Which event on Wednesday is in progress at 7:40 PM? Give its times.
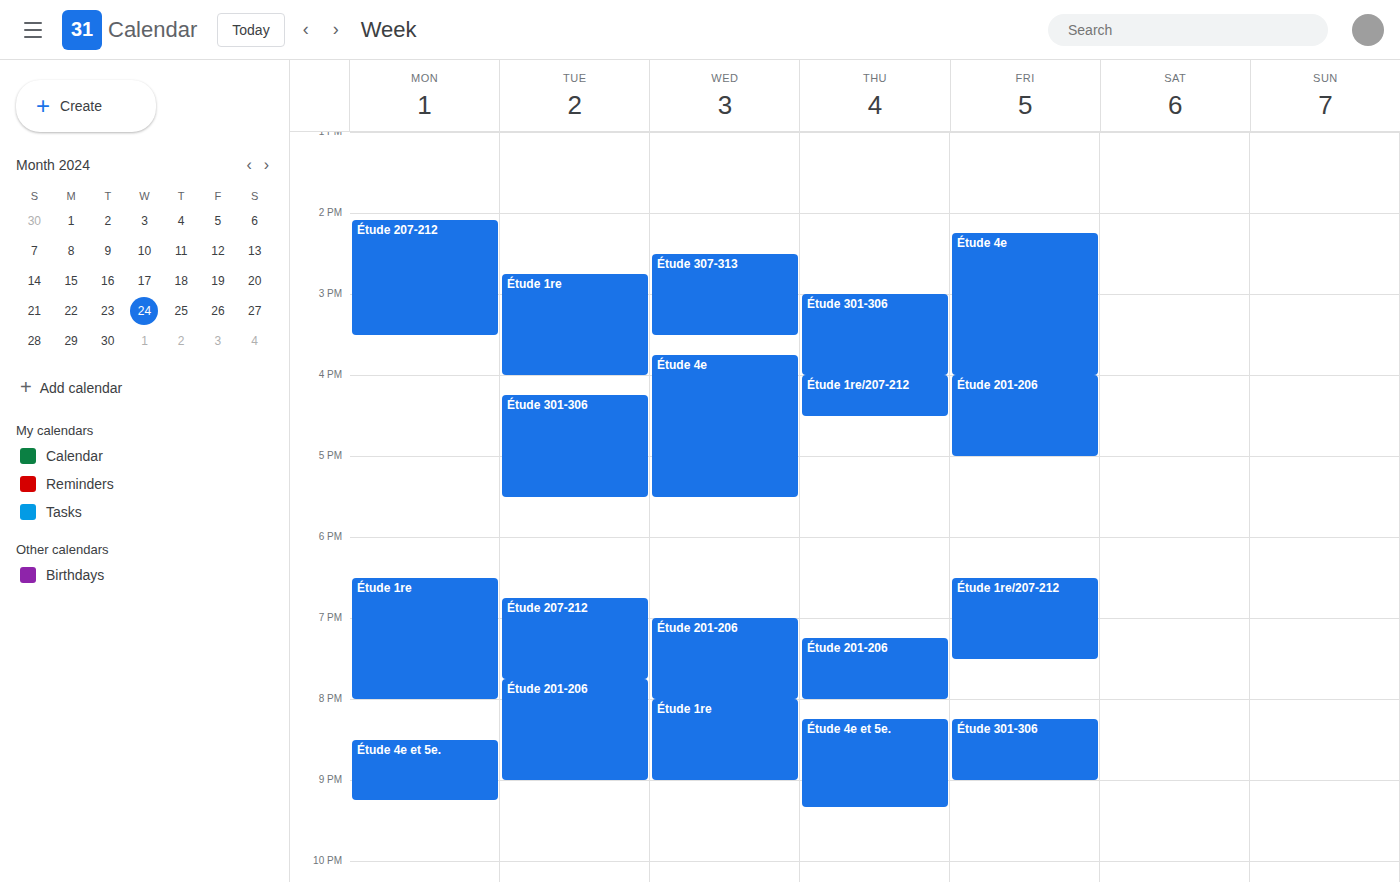
"Étude 201-206", 7:00 PM to 8:00 PM